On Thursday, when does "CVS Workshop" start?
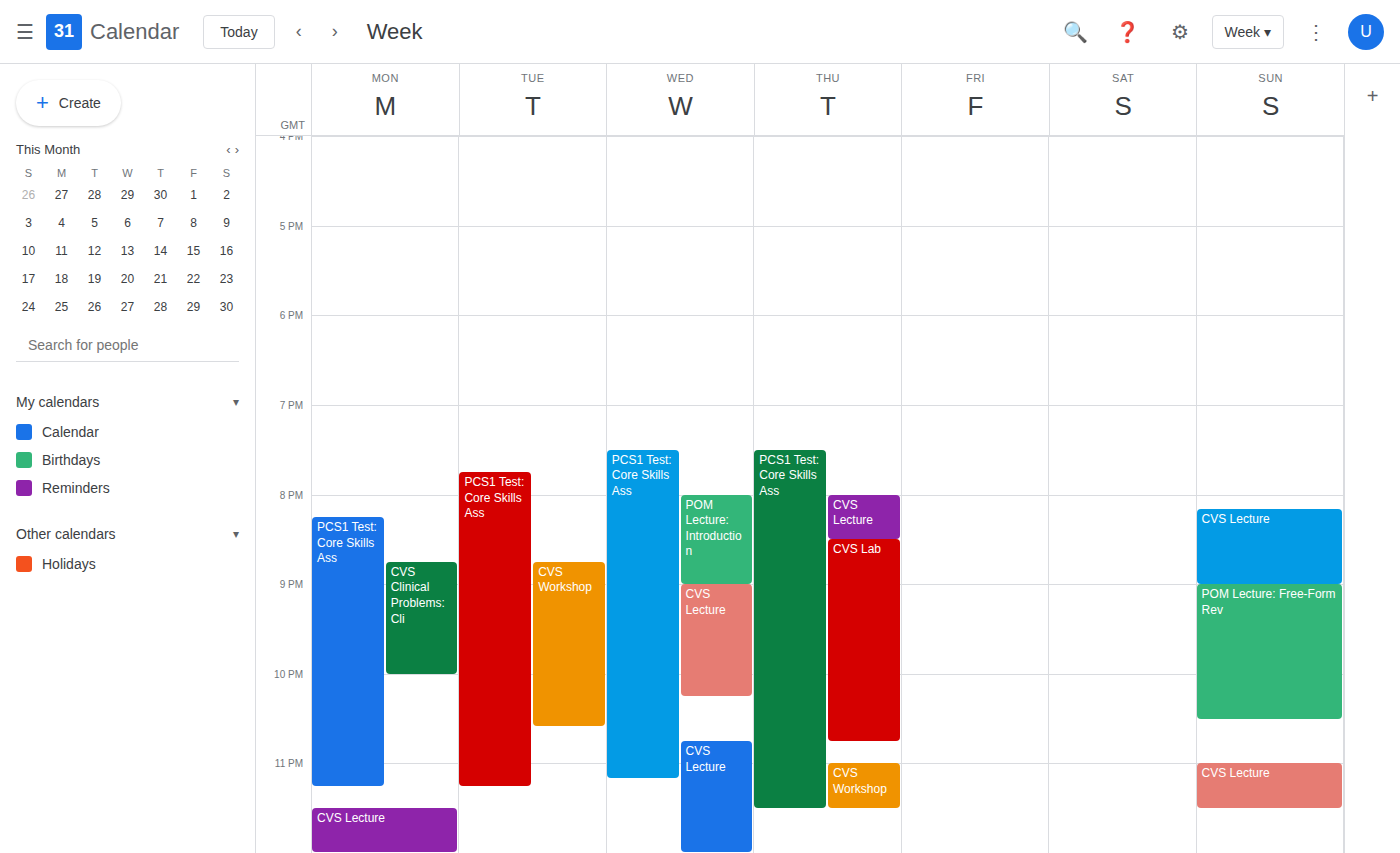
11:00 PM